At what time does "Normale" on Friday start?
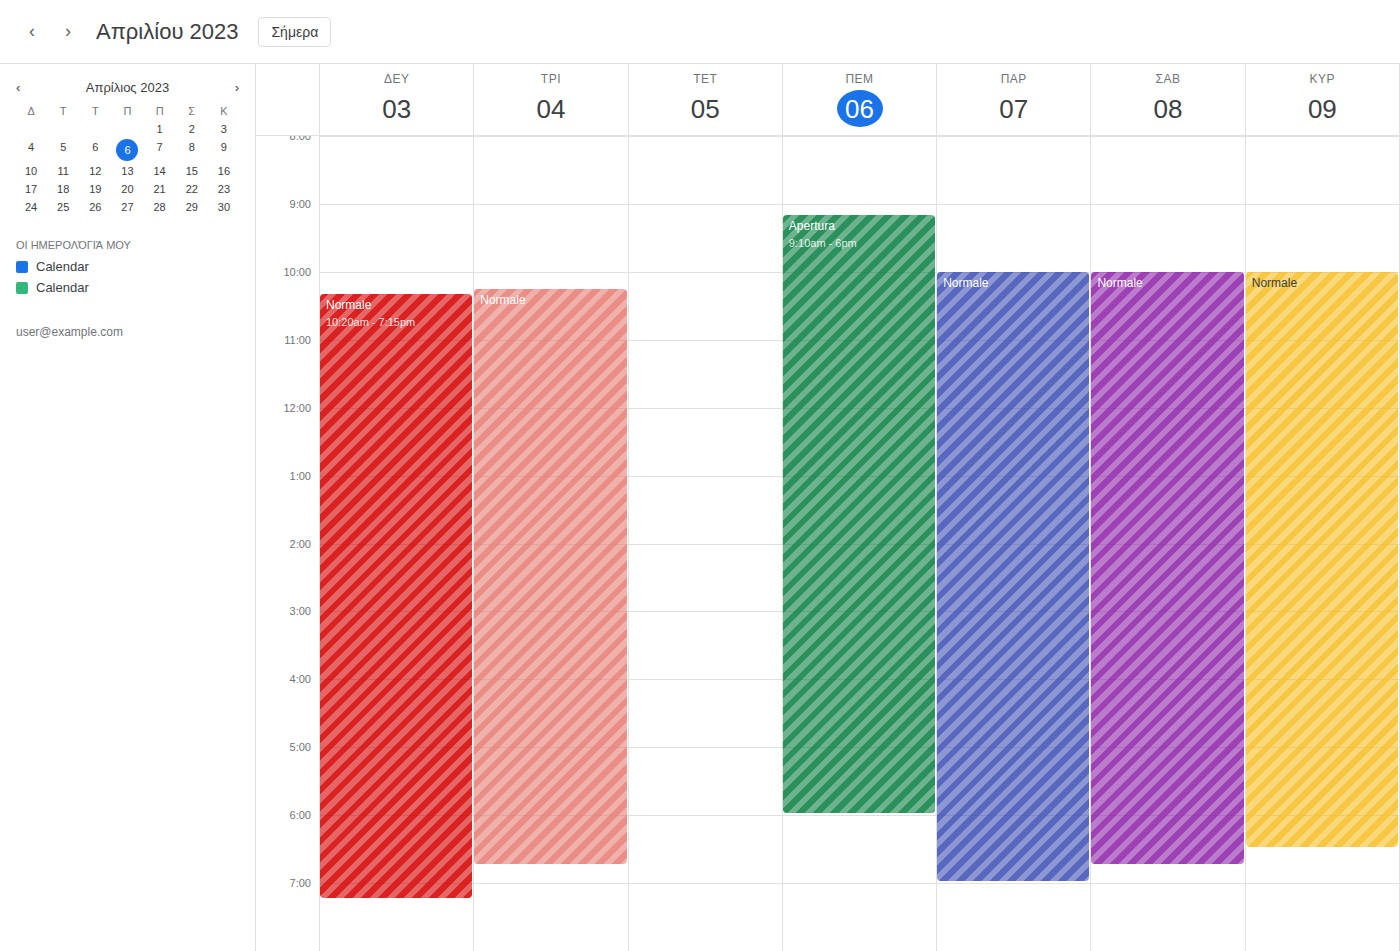
10:00 AM